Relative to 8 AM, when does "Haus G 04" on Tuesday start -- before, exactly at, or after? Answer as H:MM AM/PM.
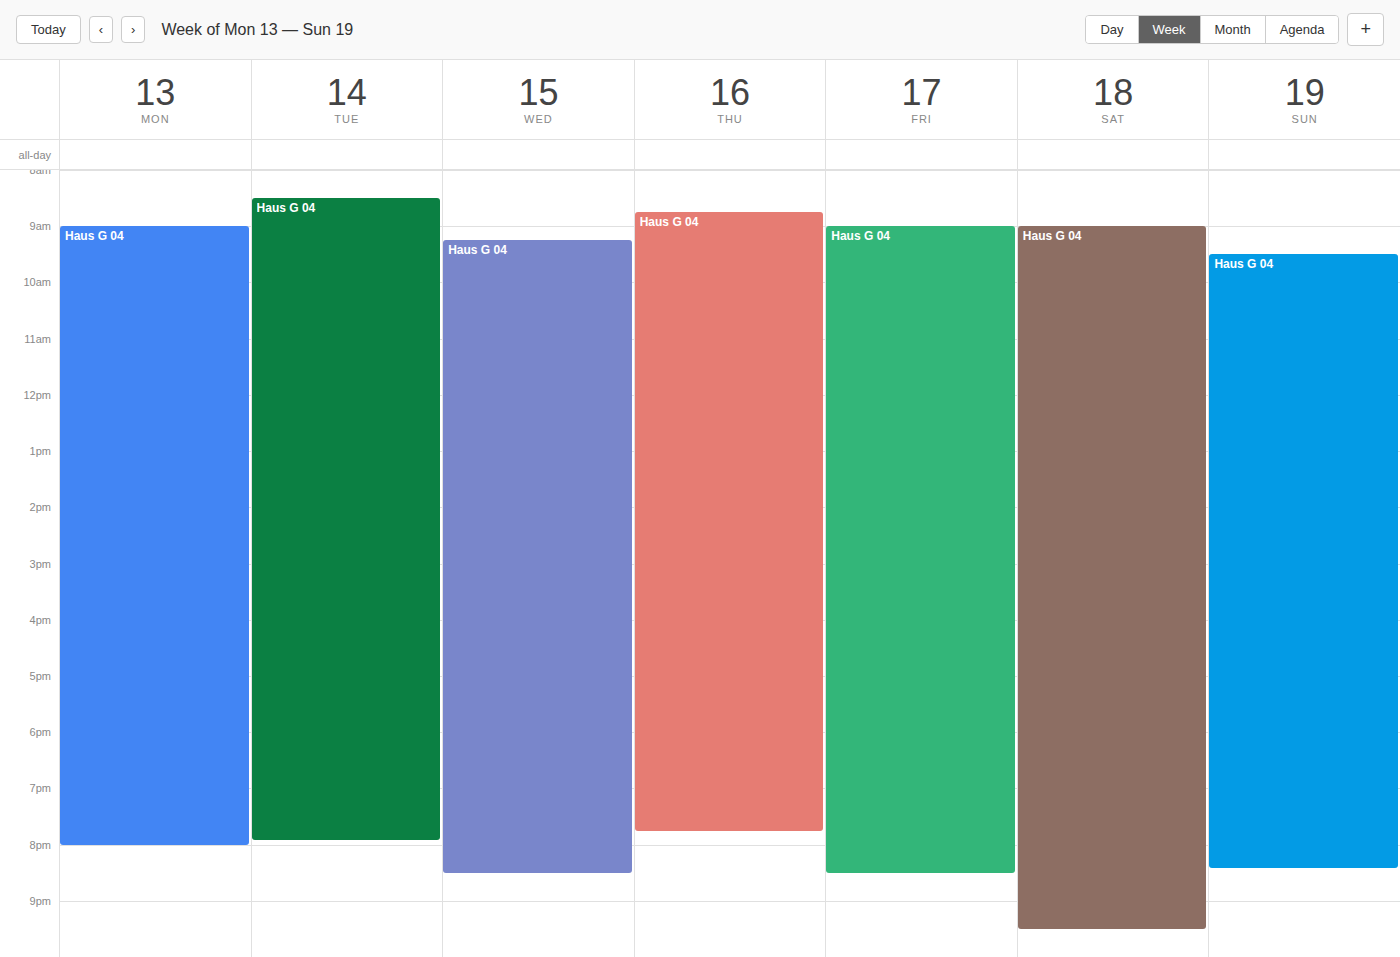
8:30 AM -- after 8 AM, 30 minutes below the 8 AM line.